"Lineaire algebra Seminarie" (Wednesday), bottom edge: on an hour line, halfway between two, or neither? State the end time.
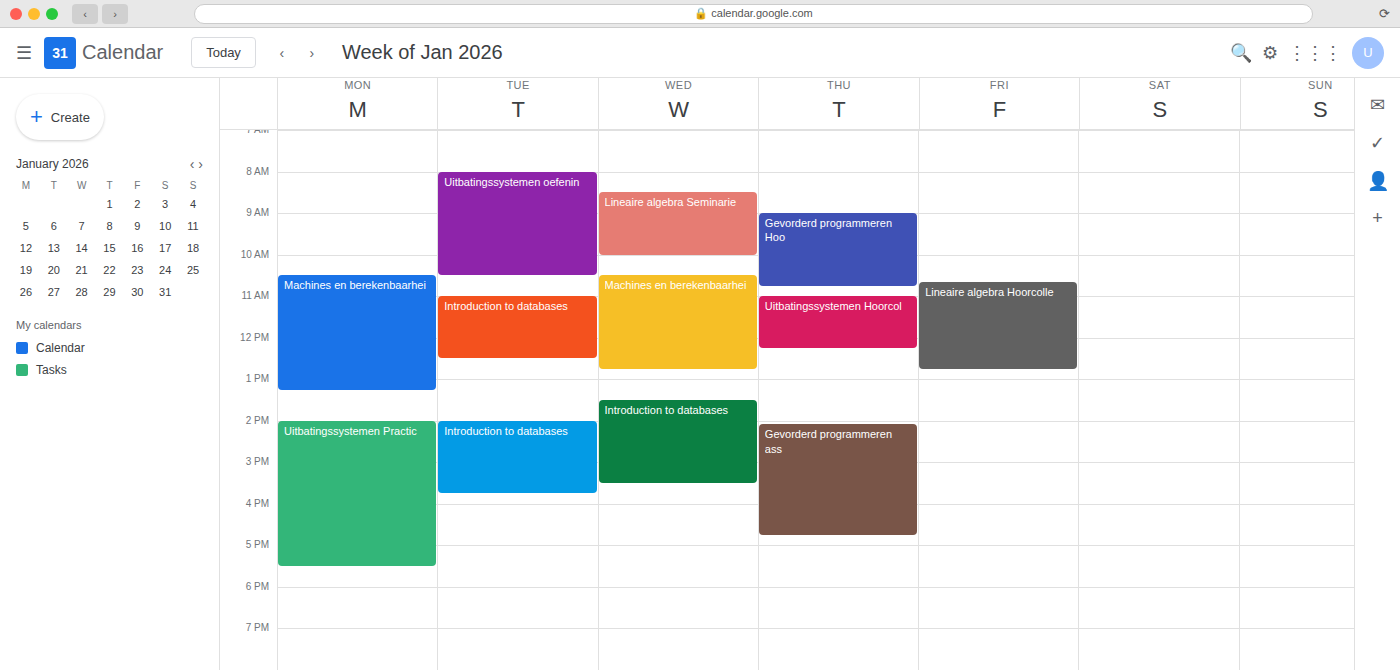
10:00 AM -- exactly on the 10 AM line.